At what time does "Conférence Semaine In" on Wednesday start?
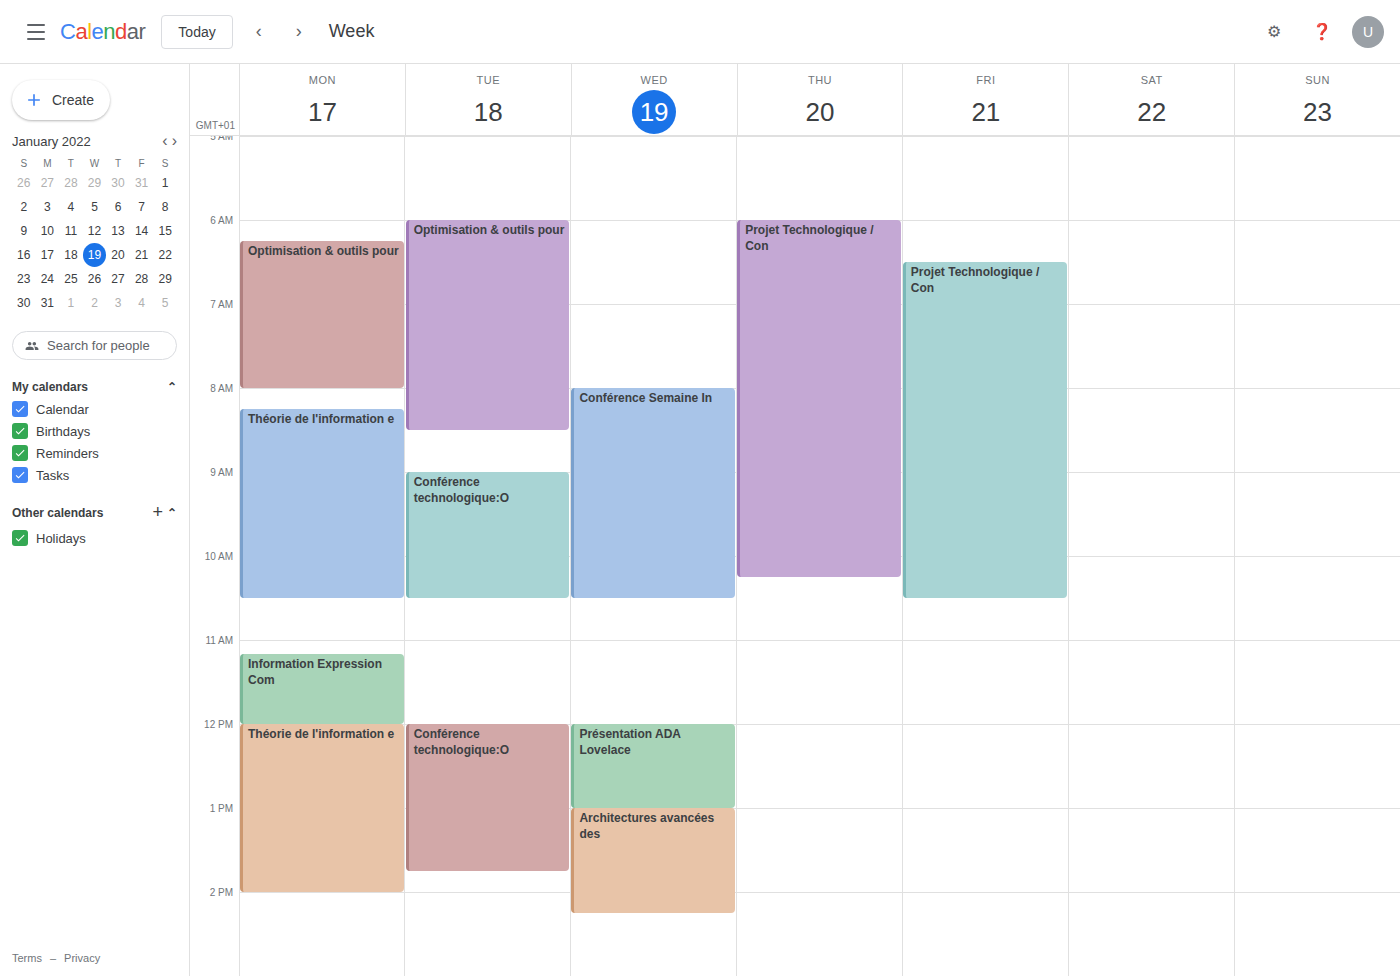
8:00 AM